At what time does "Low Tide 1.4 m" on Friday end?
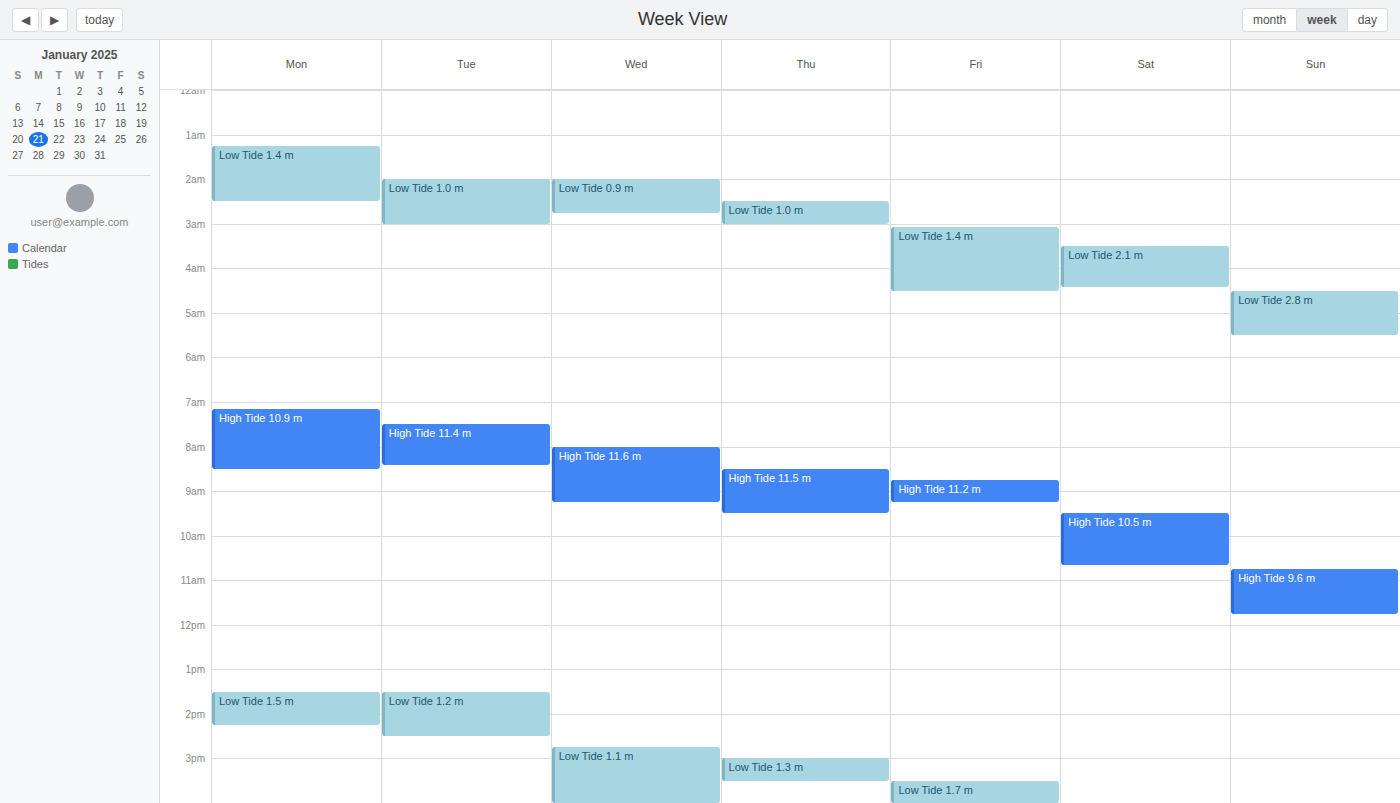
04:30